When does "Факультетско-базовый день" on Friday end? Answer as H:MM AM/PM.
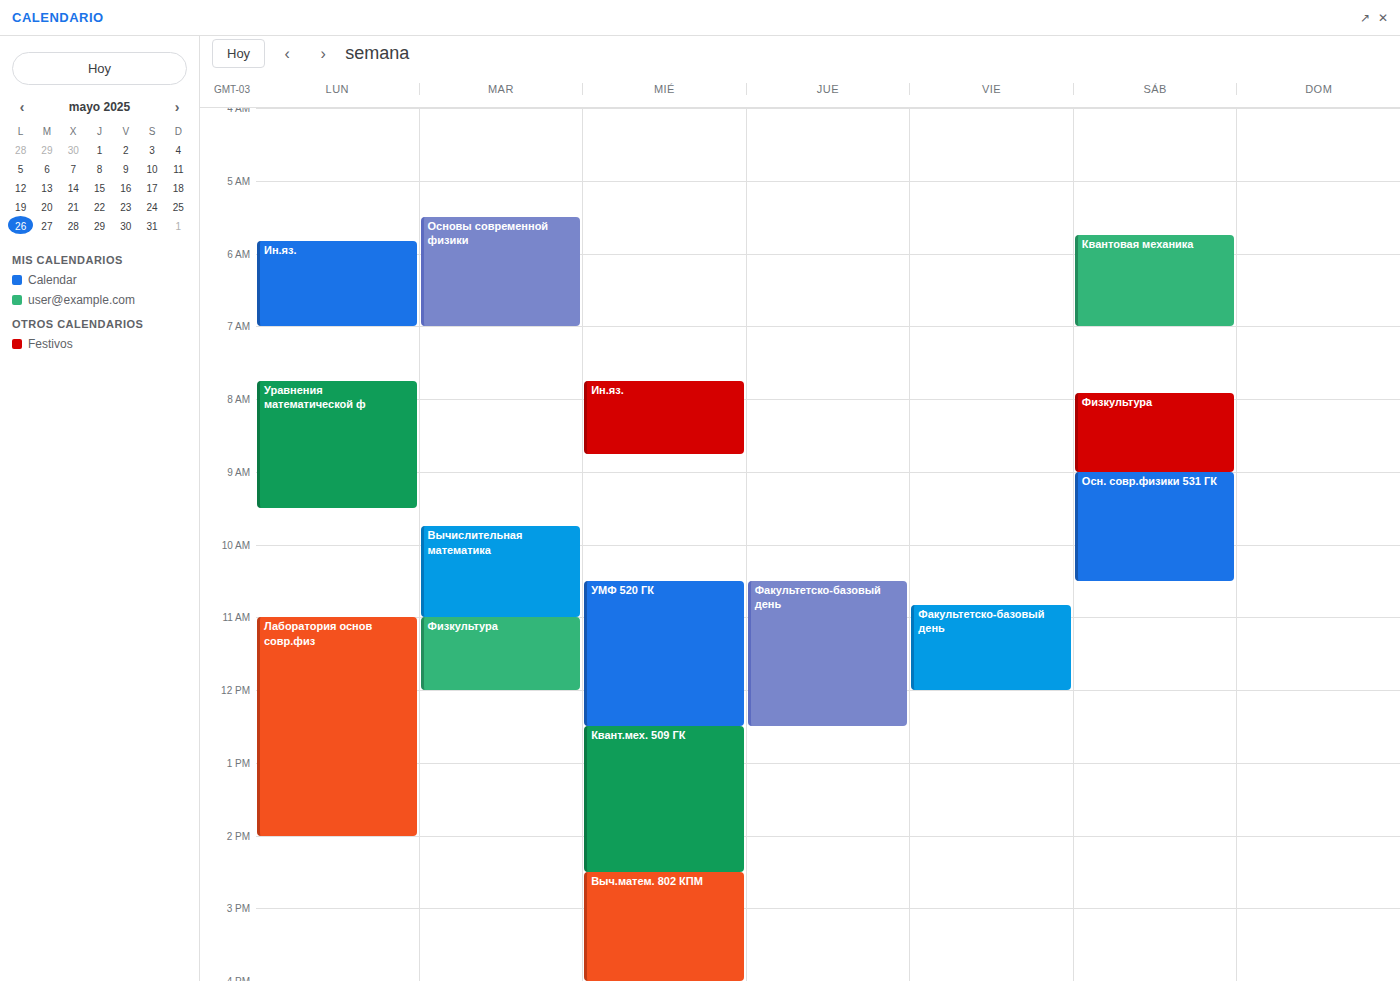
12:00 PM